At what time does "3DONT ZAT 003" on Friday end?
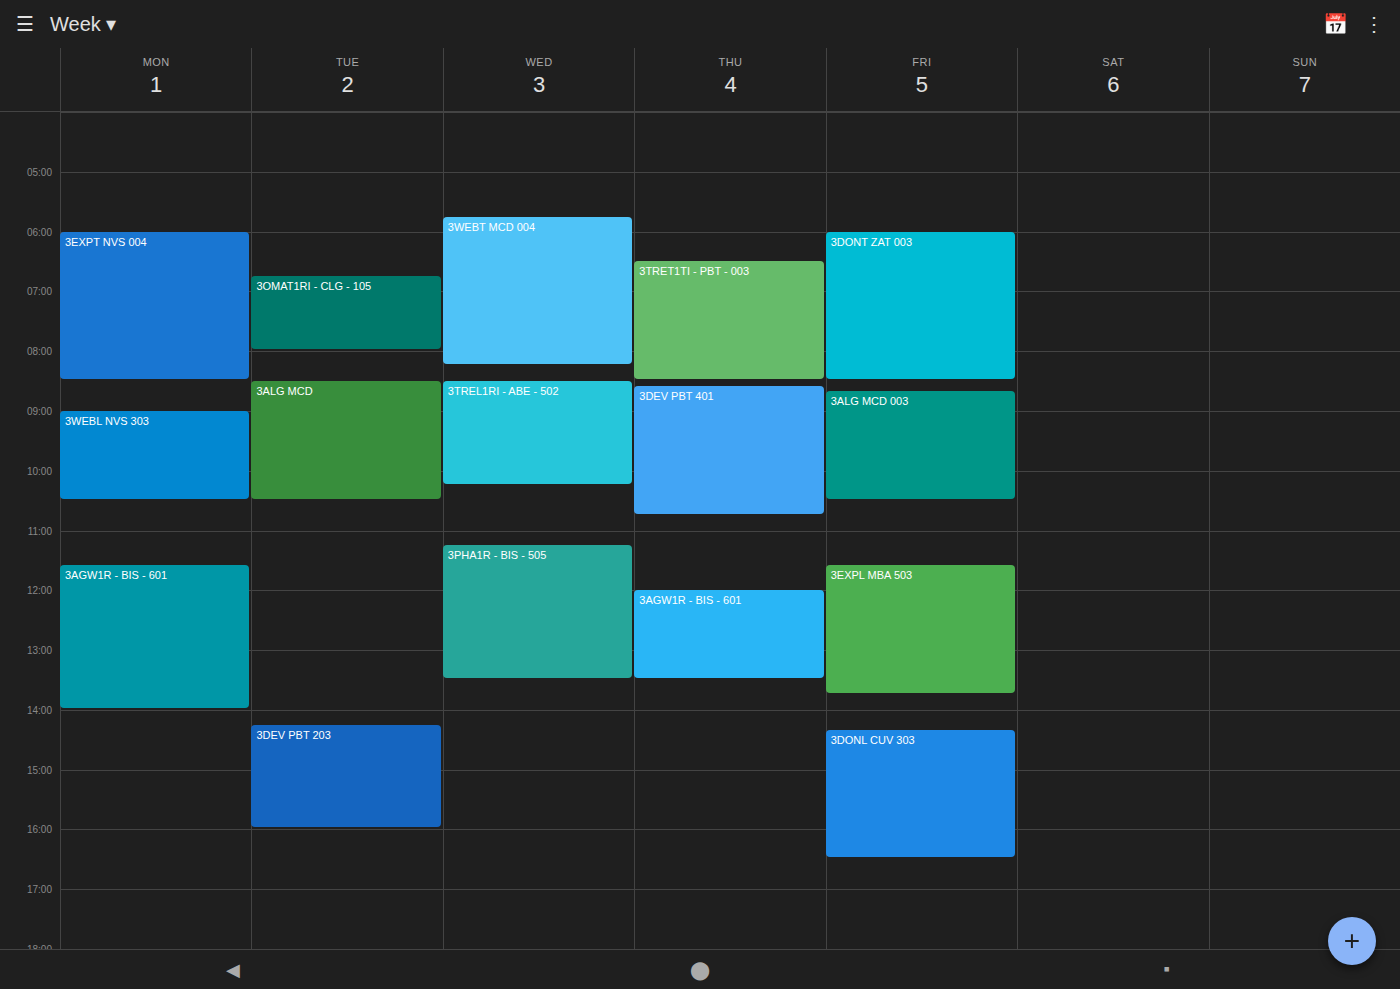
8:30 AM